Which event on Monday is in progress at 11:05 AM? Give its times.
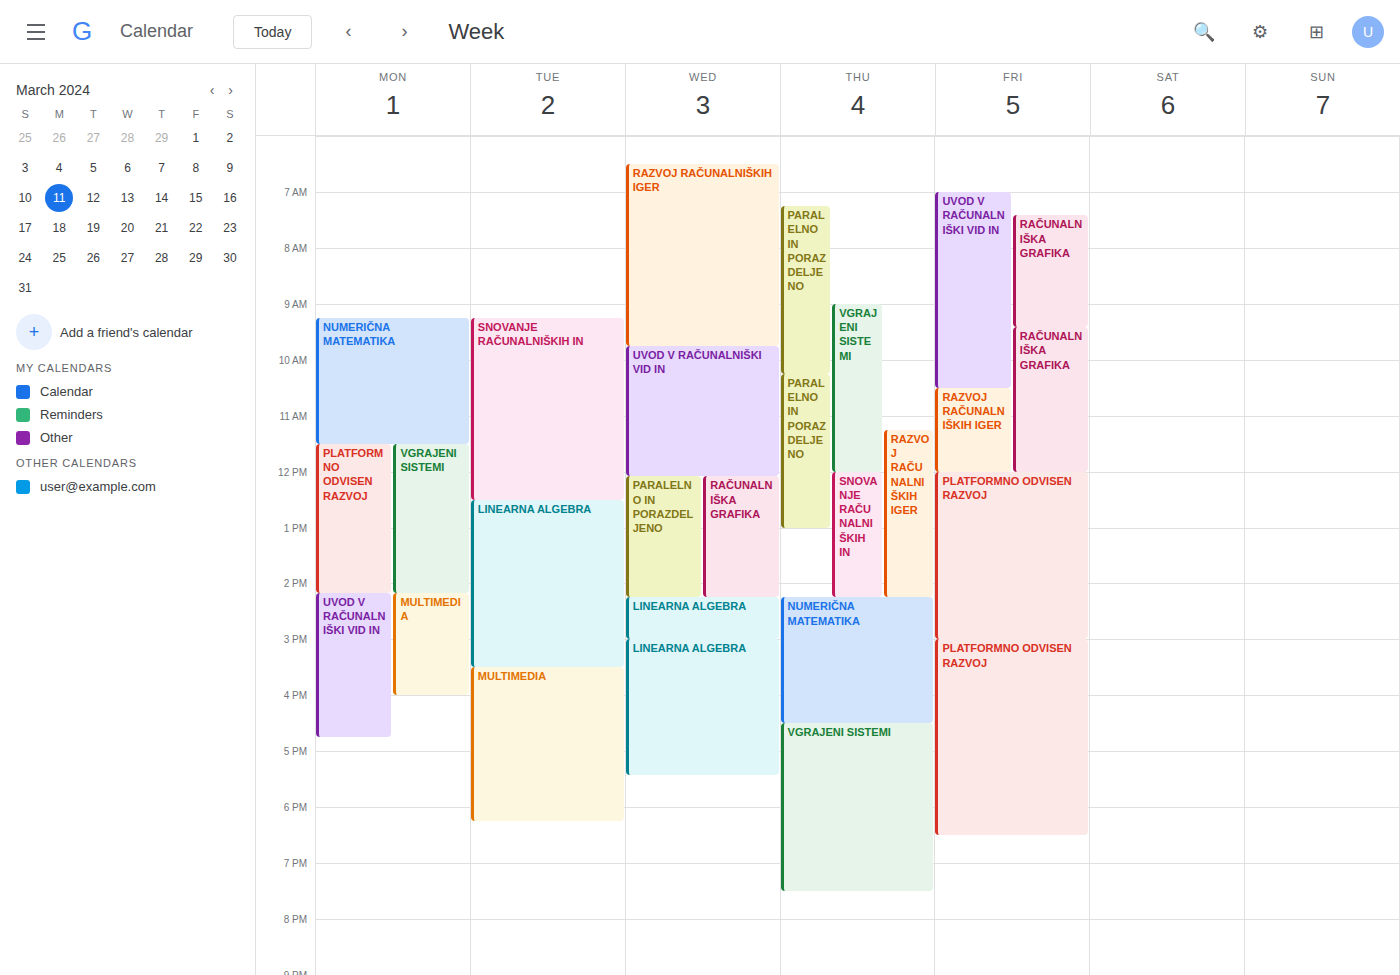
"NUMERIČNA MATEMATIKA", 9:15 AM to 11:30 AM